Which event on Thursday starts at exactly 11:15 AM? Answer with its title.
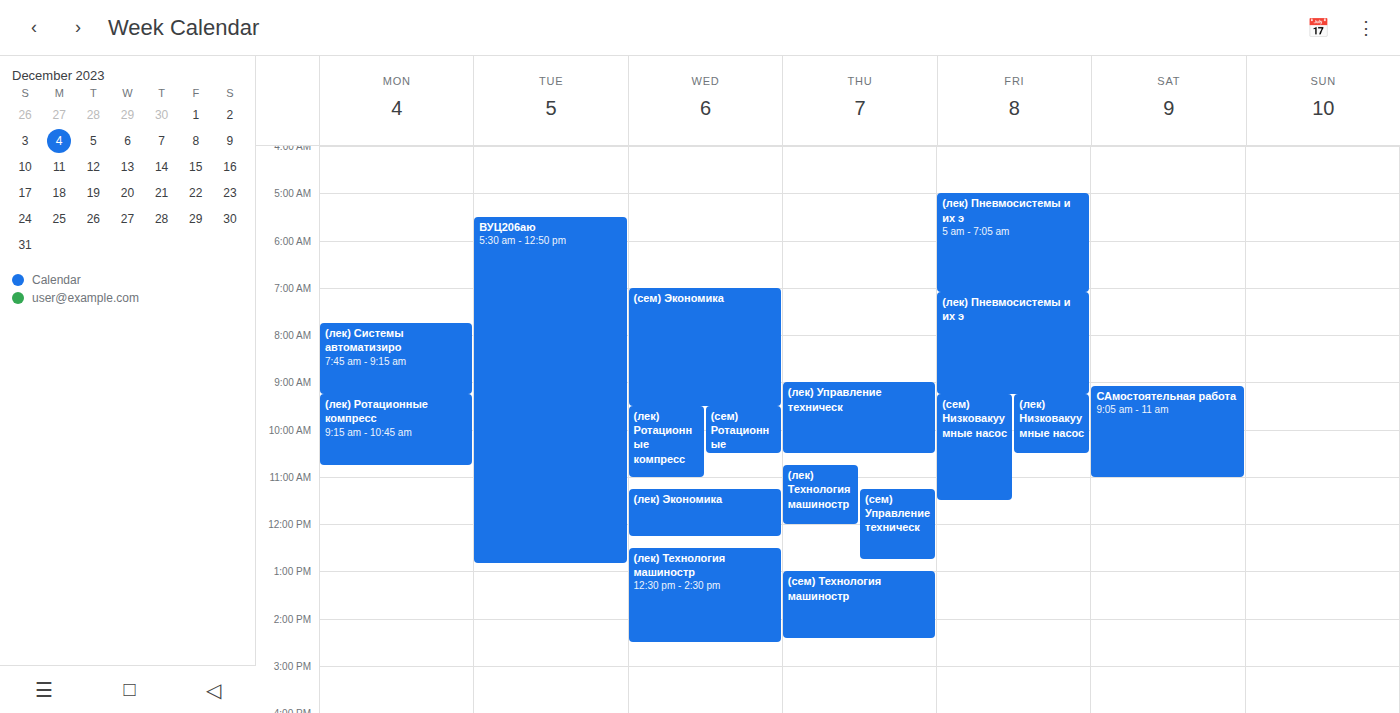
"(сем) Управление техническ"